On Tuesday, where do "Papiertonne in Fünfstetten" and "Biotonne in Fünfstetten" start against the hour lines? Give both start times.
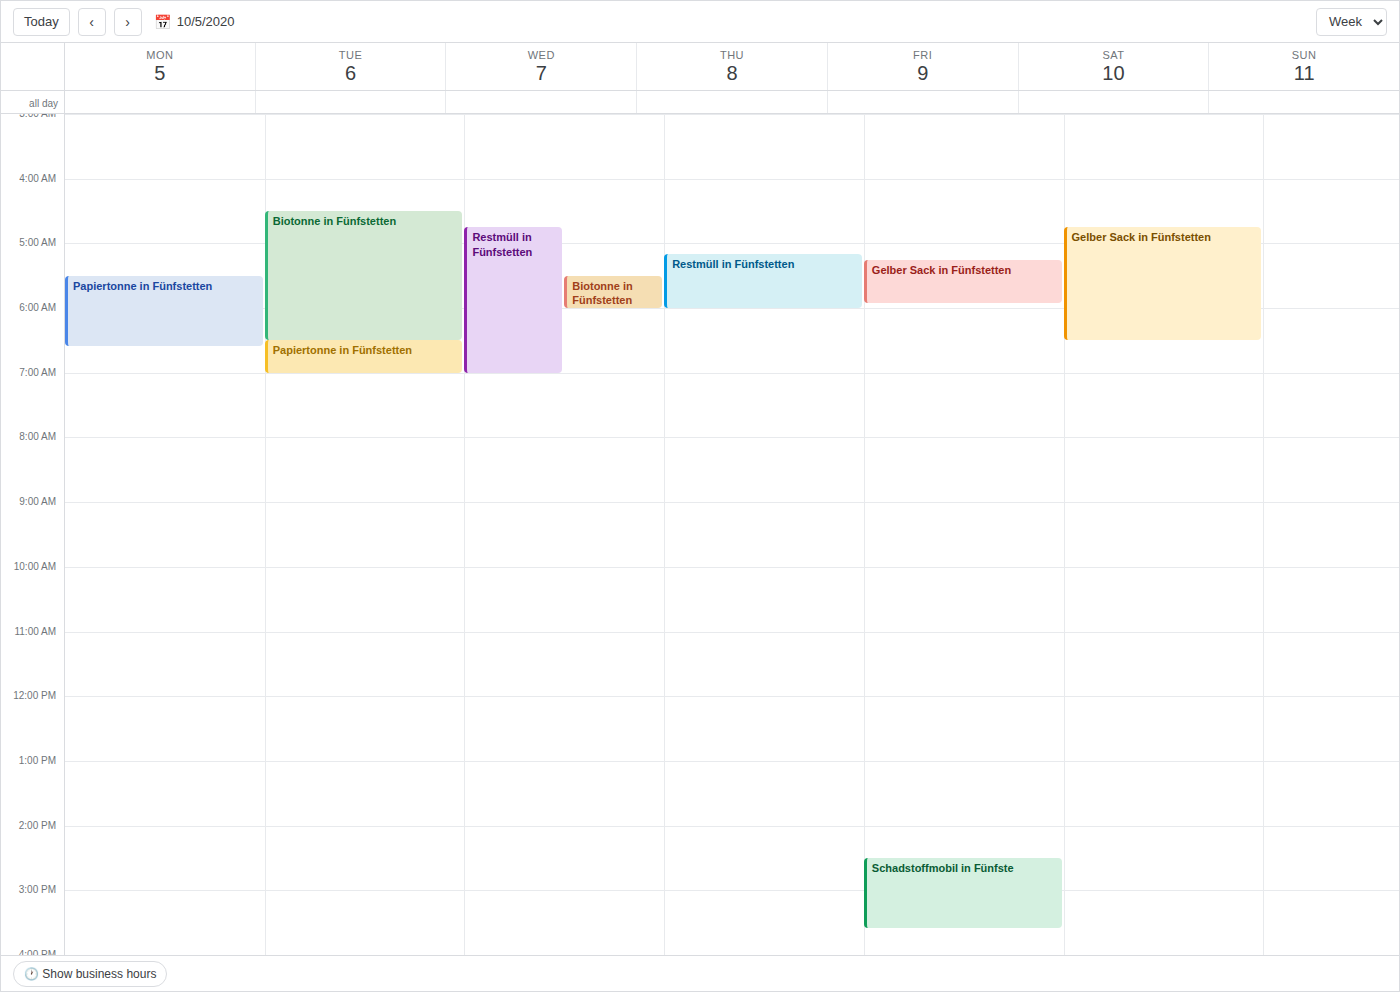
"Papiertonne in Fünfstetten": 6:30 AM, halfway between the 6 AM and 7 AM lines. "Biotonne in Fünfstetten": 4:30 AM, halfway between the 4 AM and 5 AM lines.